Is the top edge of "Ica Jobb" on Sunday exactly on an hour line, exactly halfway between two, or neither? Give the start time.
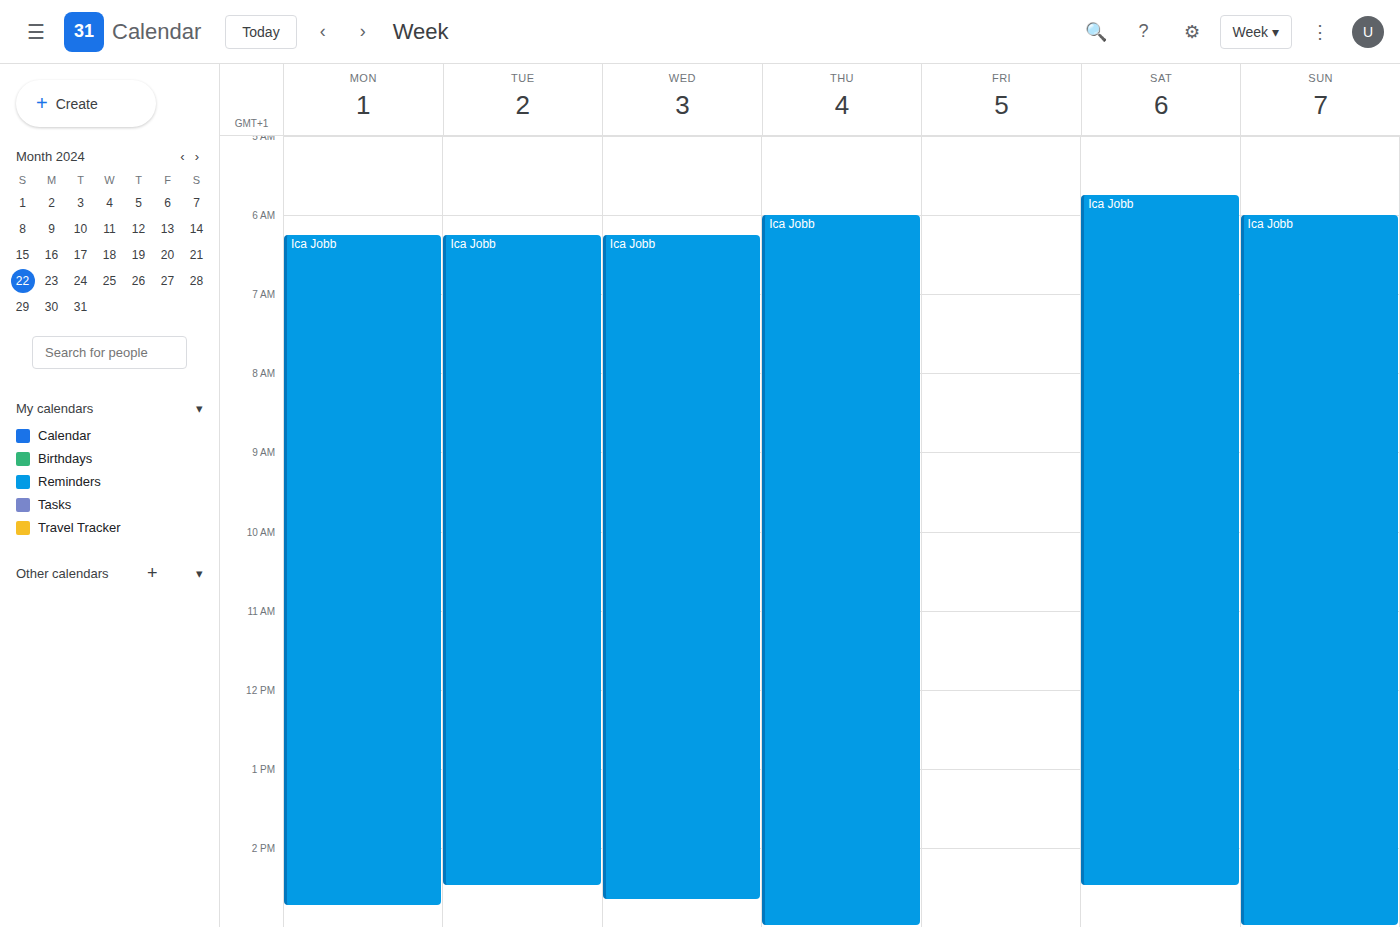
6:00 AM -- exactly on the 6 AM line.